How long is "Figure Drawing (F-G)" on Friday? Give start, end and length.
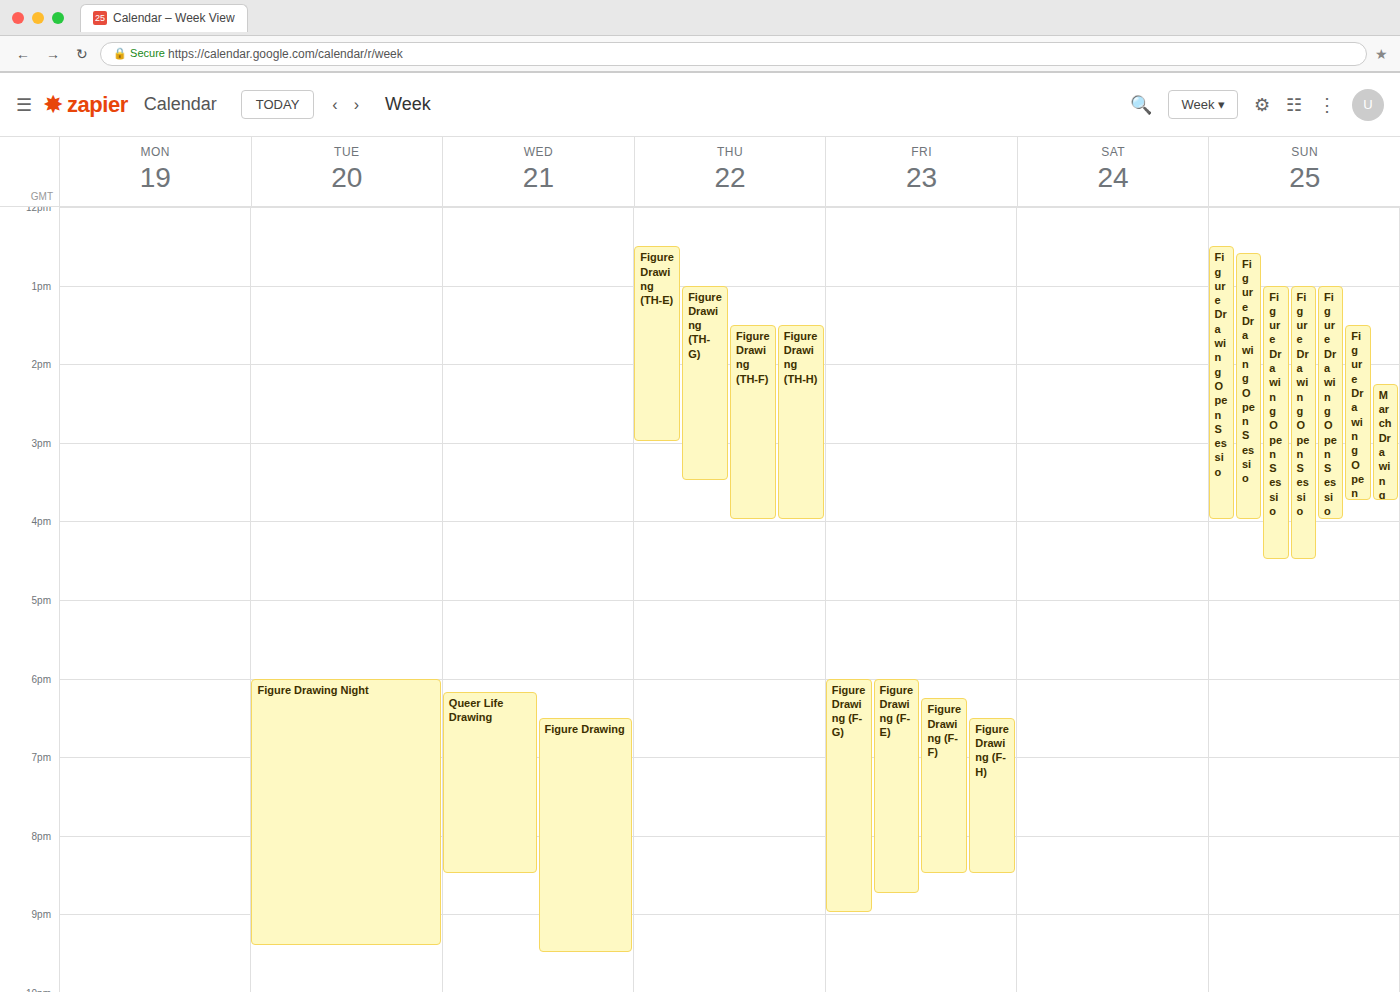
6:00 PM to 9:00 PM, 3 hours